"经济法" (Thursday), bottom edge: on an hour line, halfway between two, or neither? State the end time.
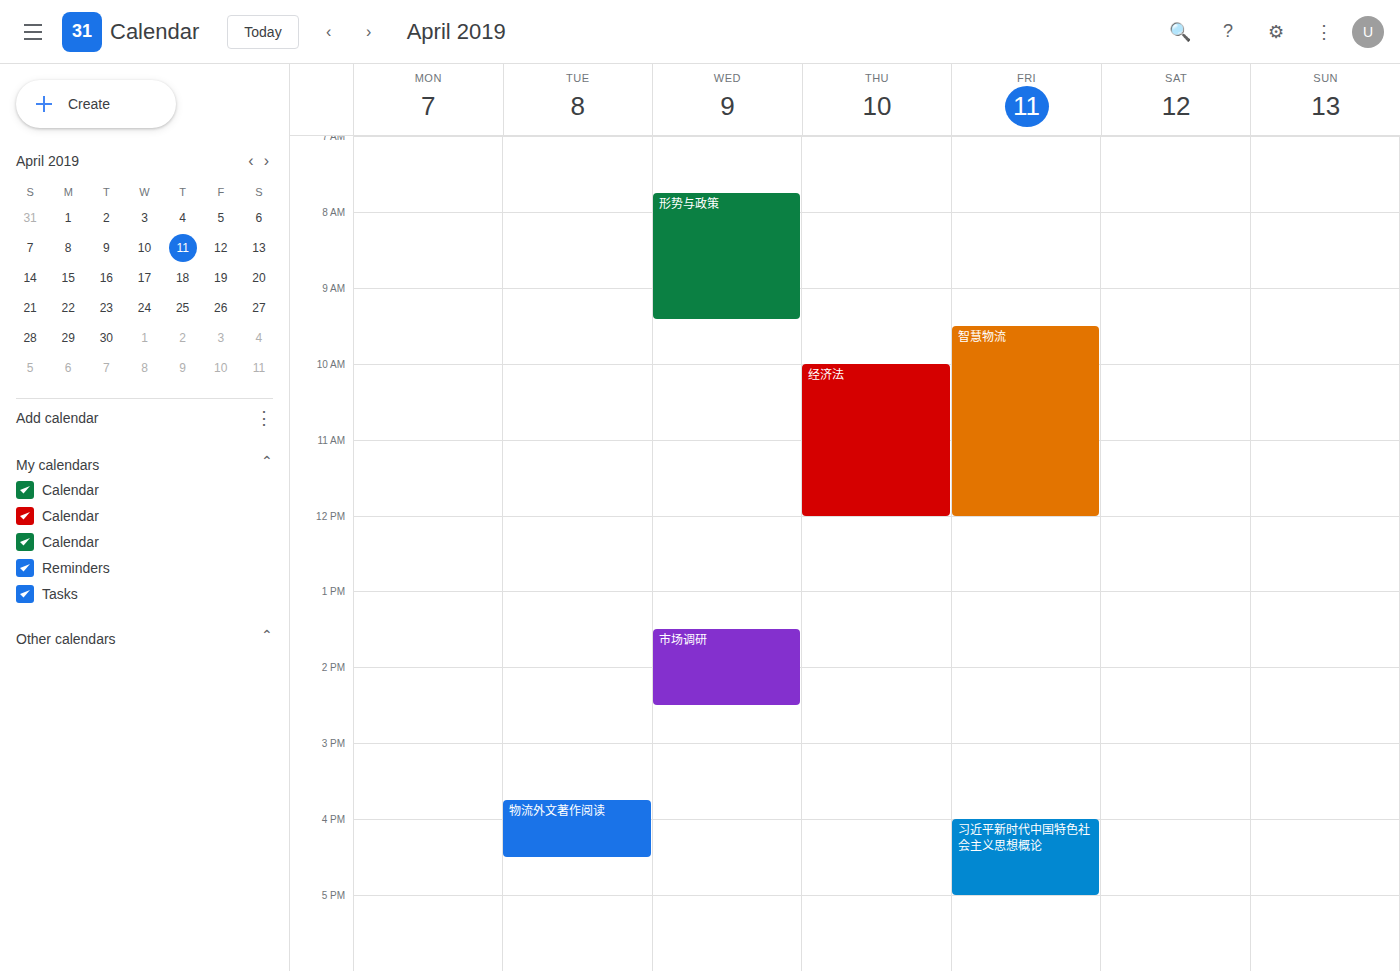
12:00 PM -- exactly on the 12 PM line.